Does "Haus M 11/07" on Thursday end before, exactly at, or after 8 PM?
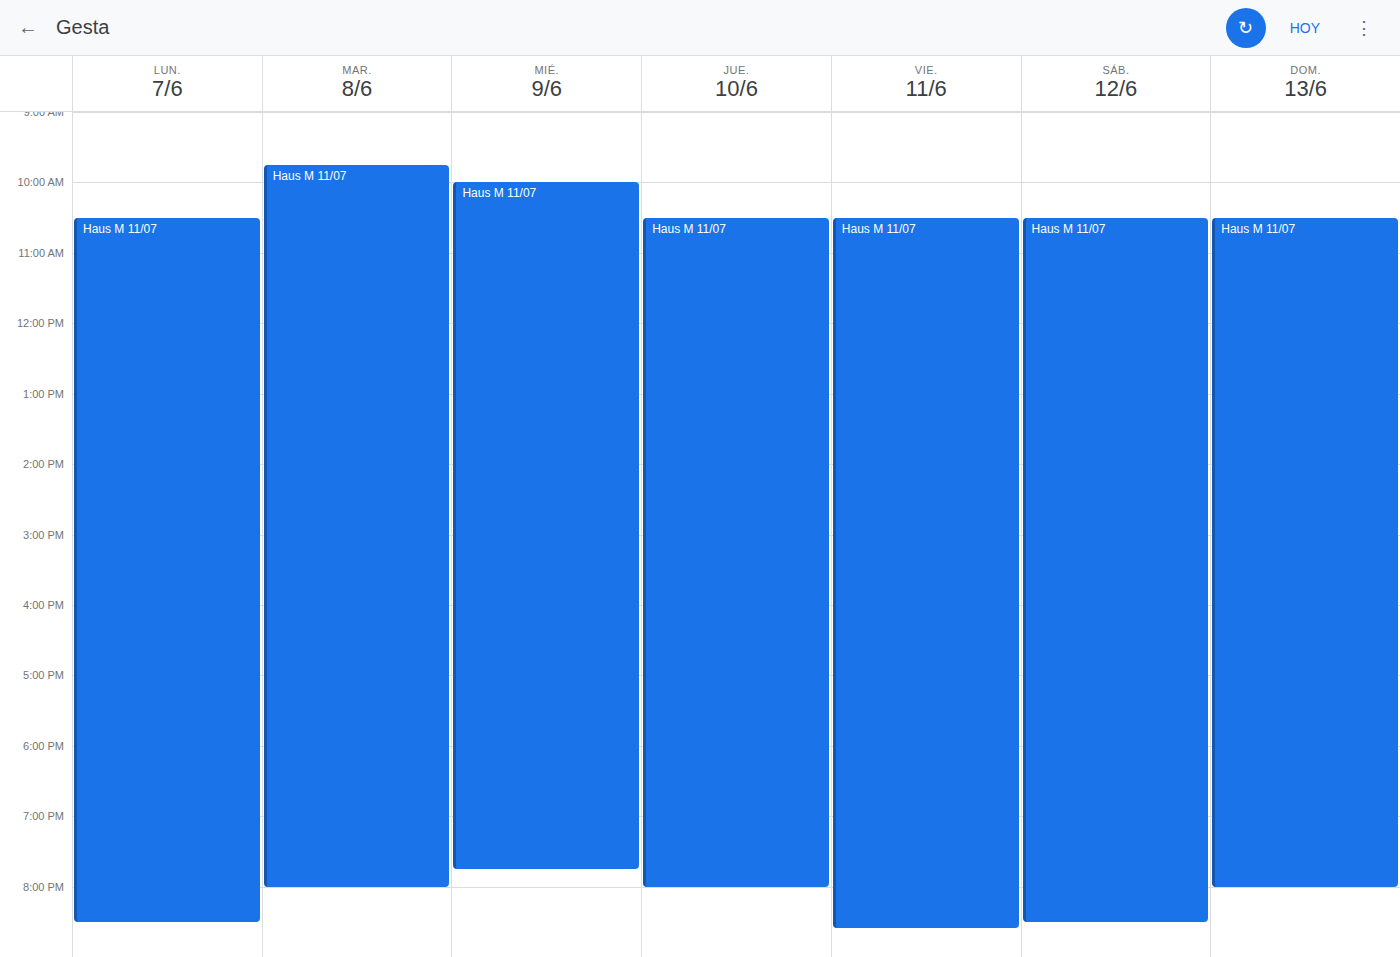
8:00 PM -- exactly at 8 PM, on the 8 PM line.